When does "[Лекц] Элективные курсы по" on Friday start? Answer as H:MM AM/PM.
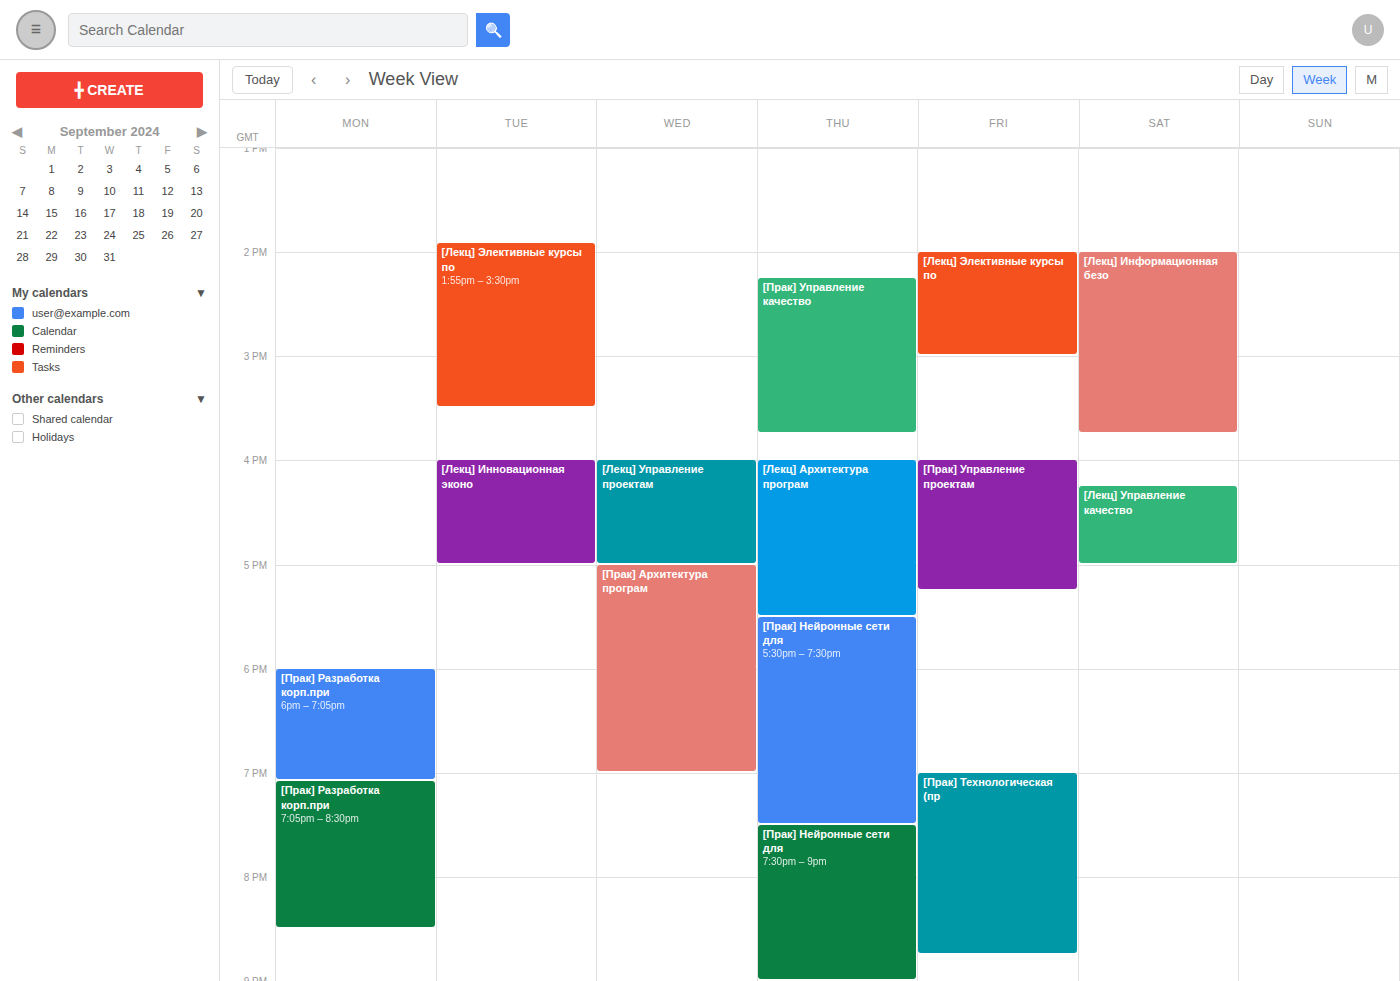
2:00 PM